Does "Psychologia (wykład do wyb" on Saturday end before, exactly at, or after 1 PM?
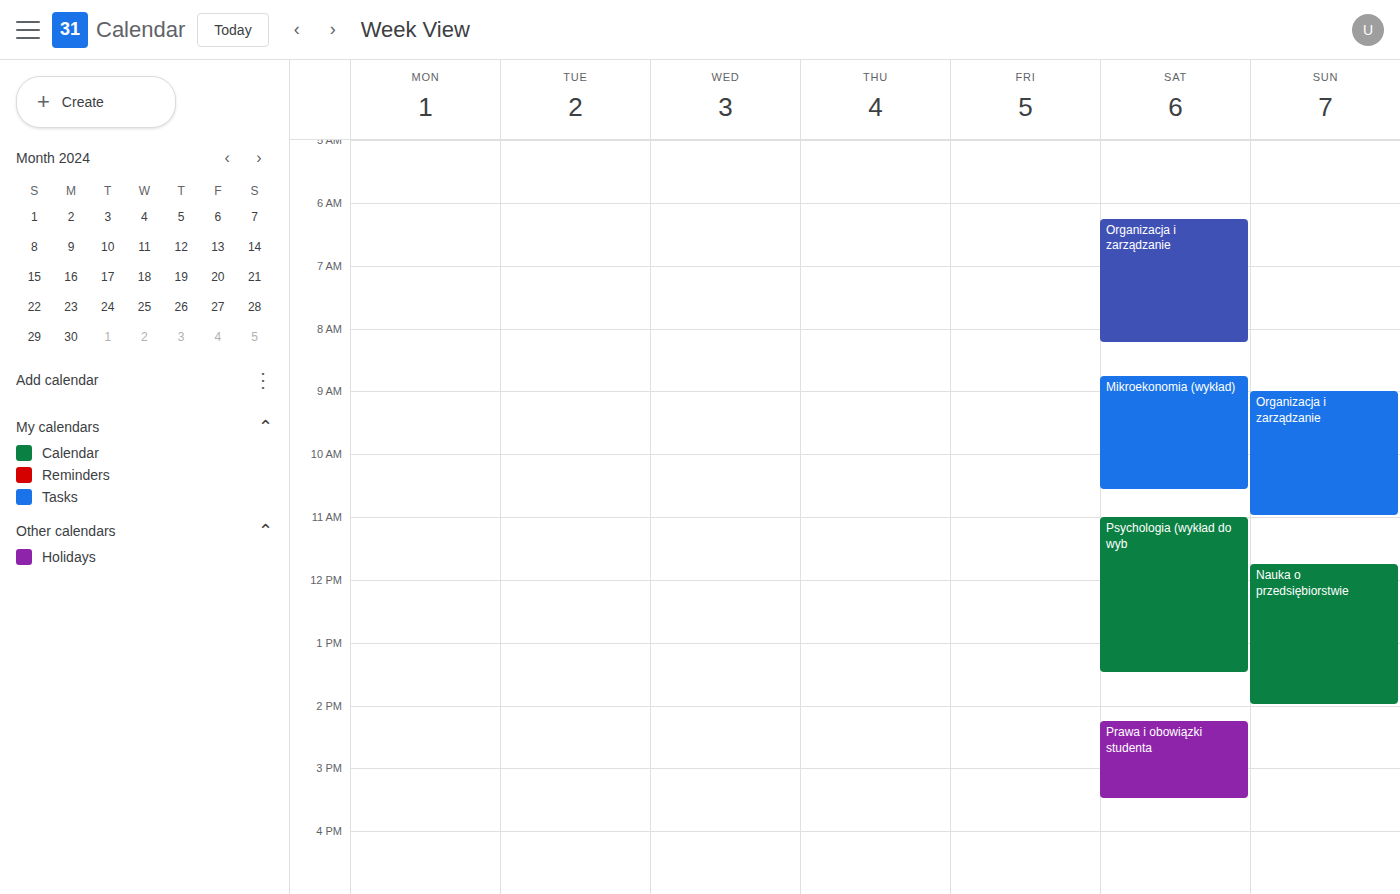
1:30 PM -- after 1 PM, 30 minutes below the 1 PM line.